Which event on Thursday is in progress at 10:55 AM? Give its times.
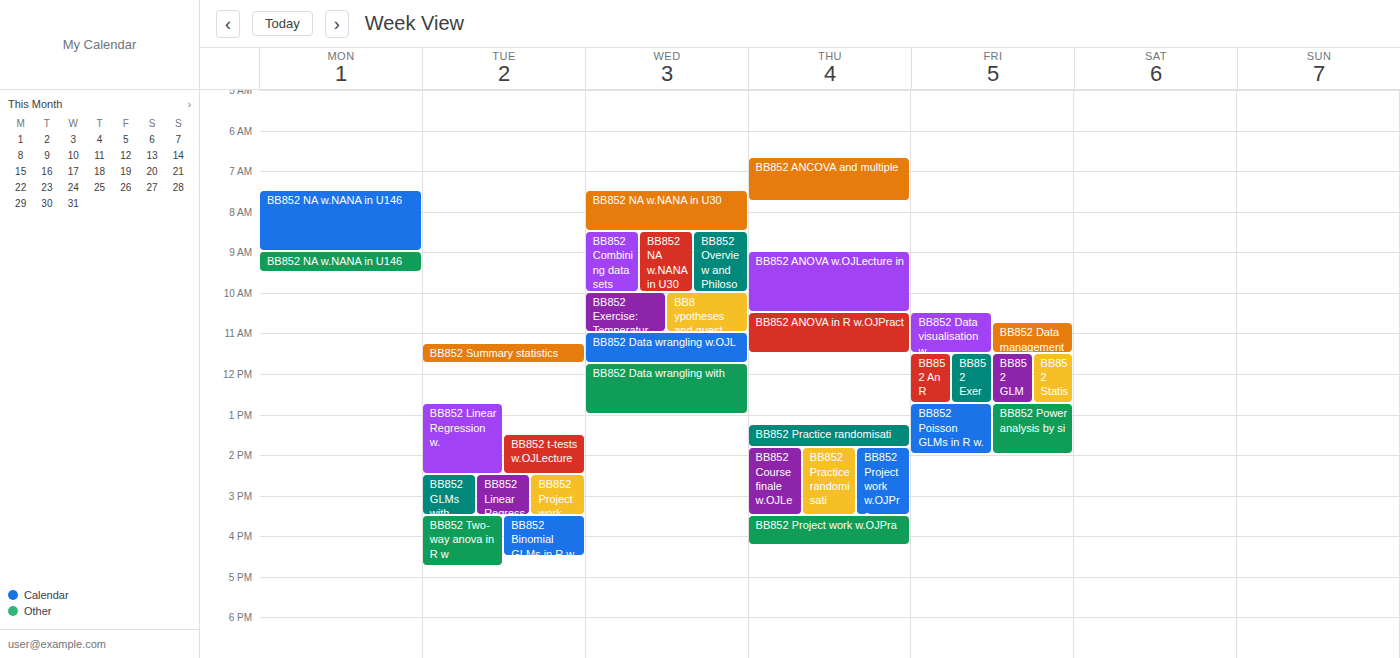
"BB852 ANOVA in R w.OJPract", 10:30 AM to 11:30 AM